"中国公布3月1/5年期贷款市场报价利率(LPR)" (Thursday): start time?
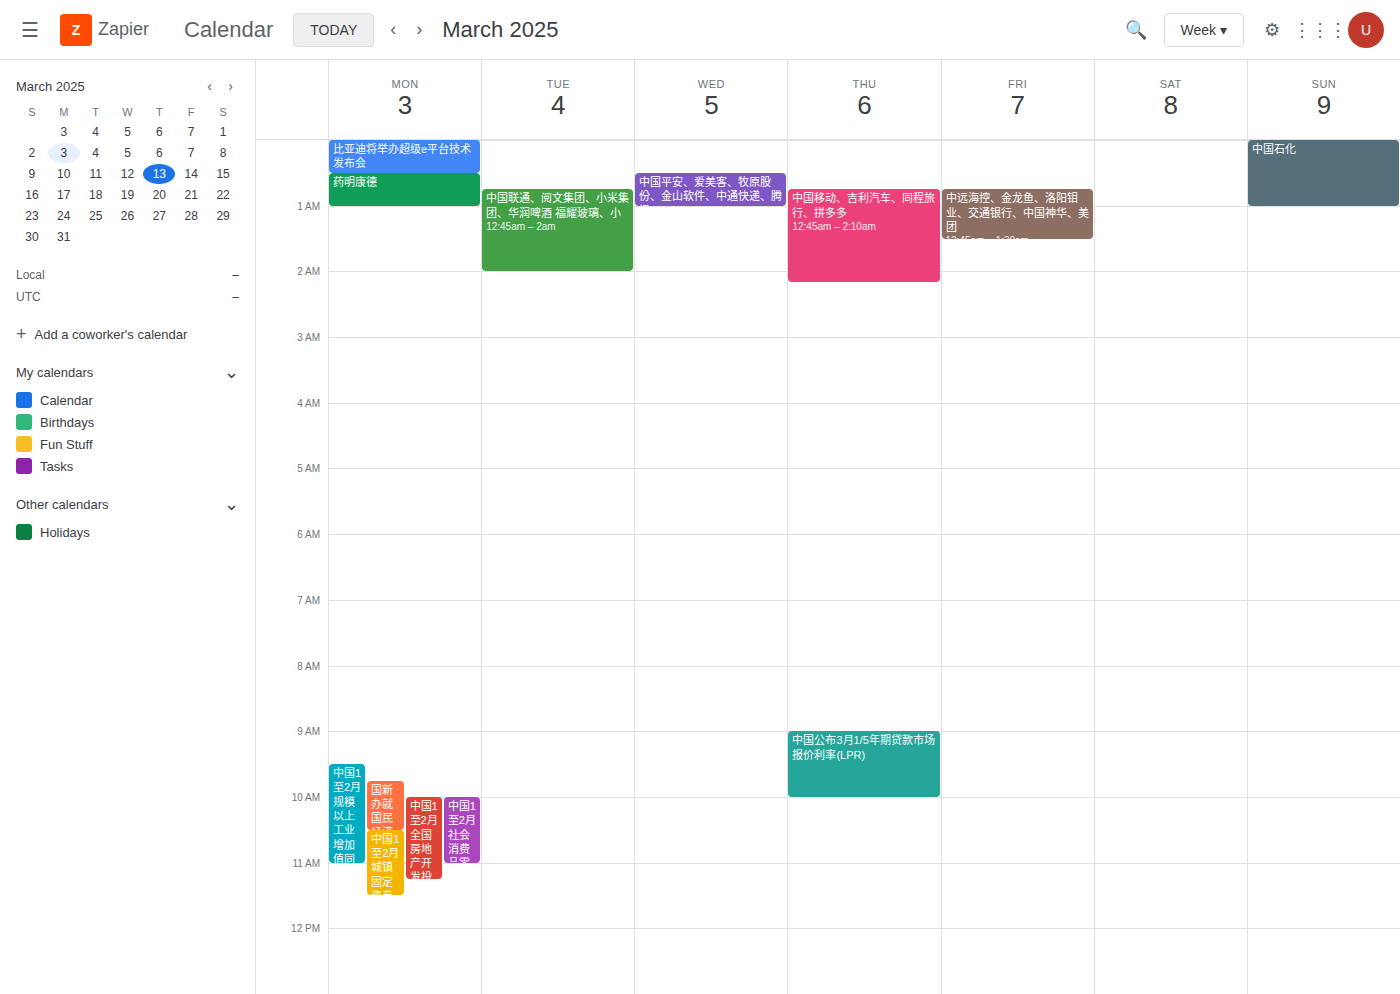
9:00 AM